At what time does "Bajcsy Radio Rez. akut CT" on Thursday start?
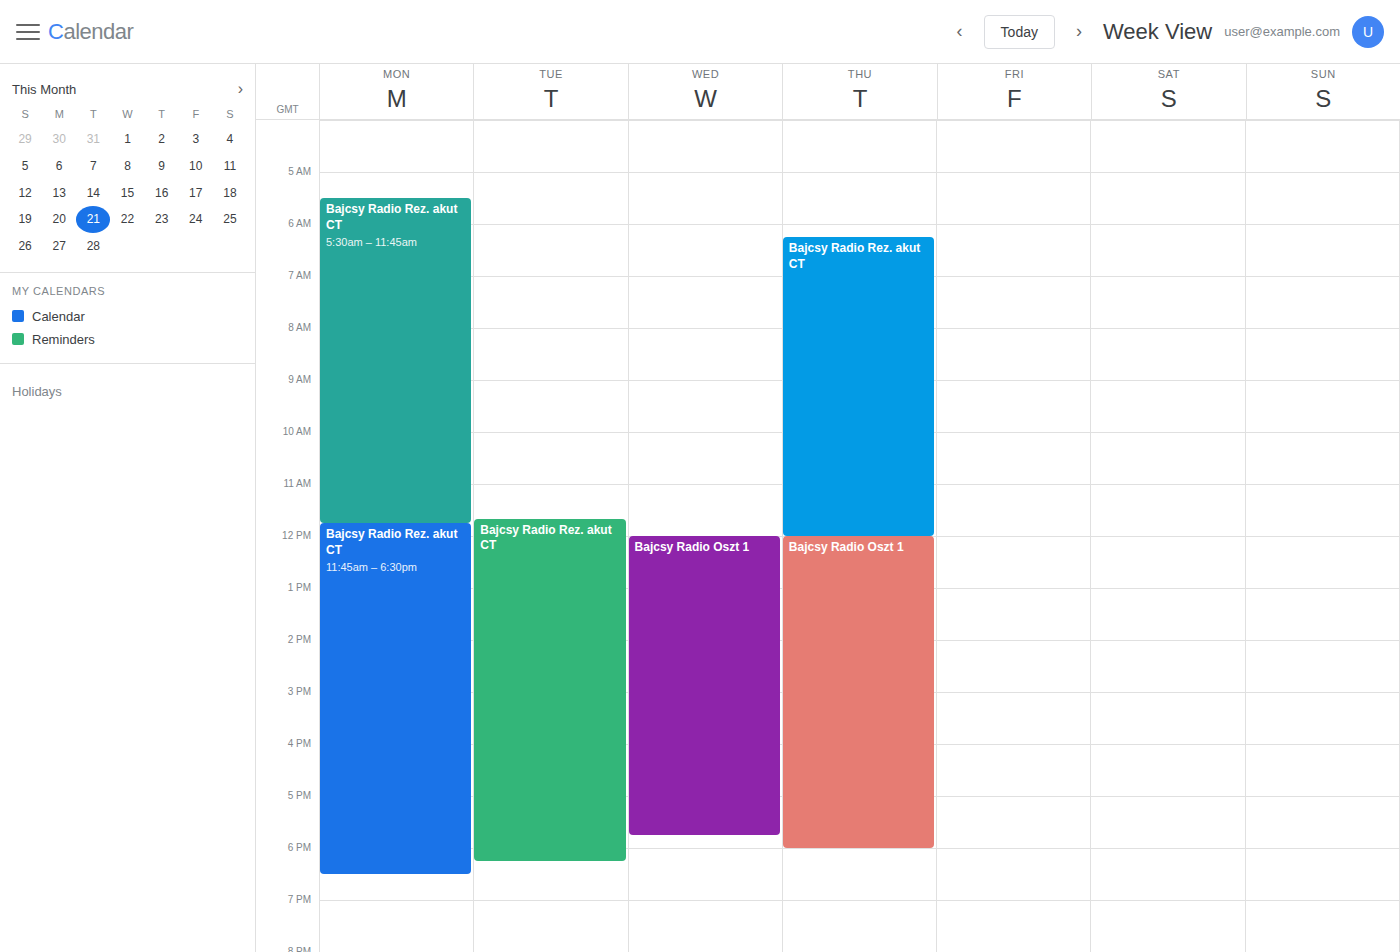
6:15 AM